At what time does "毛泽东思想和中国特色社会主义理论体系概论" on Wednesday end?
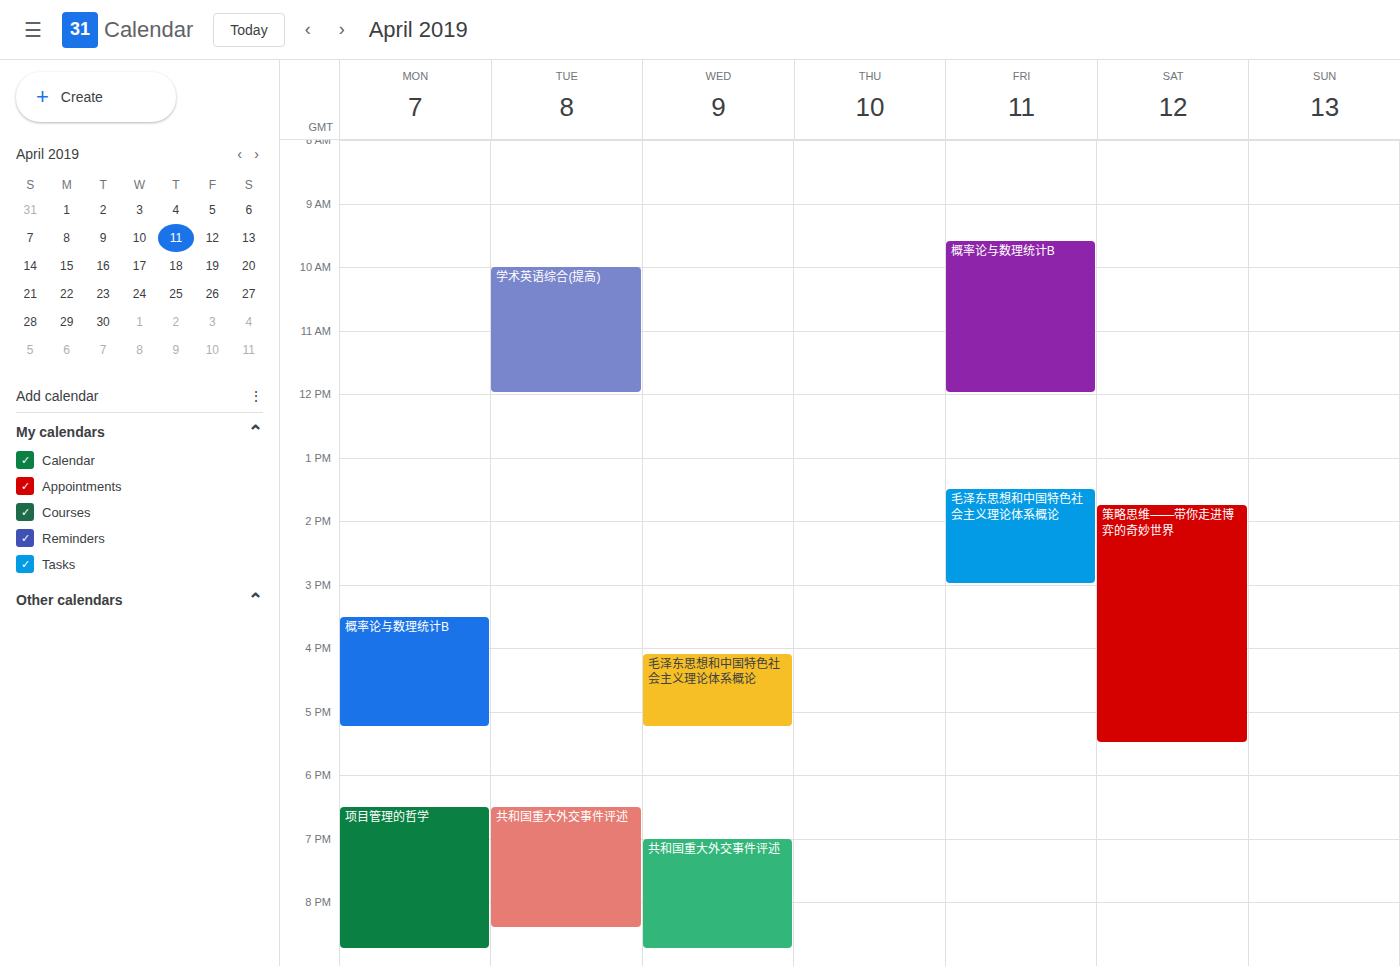
5:15 PM